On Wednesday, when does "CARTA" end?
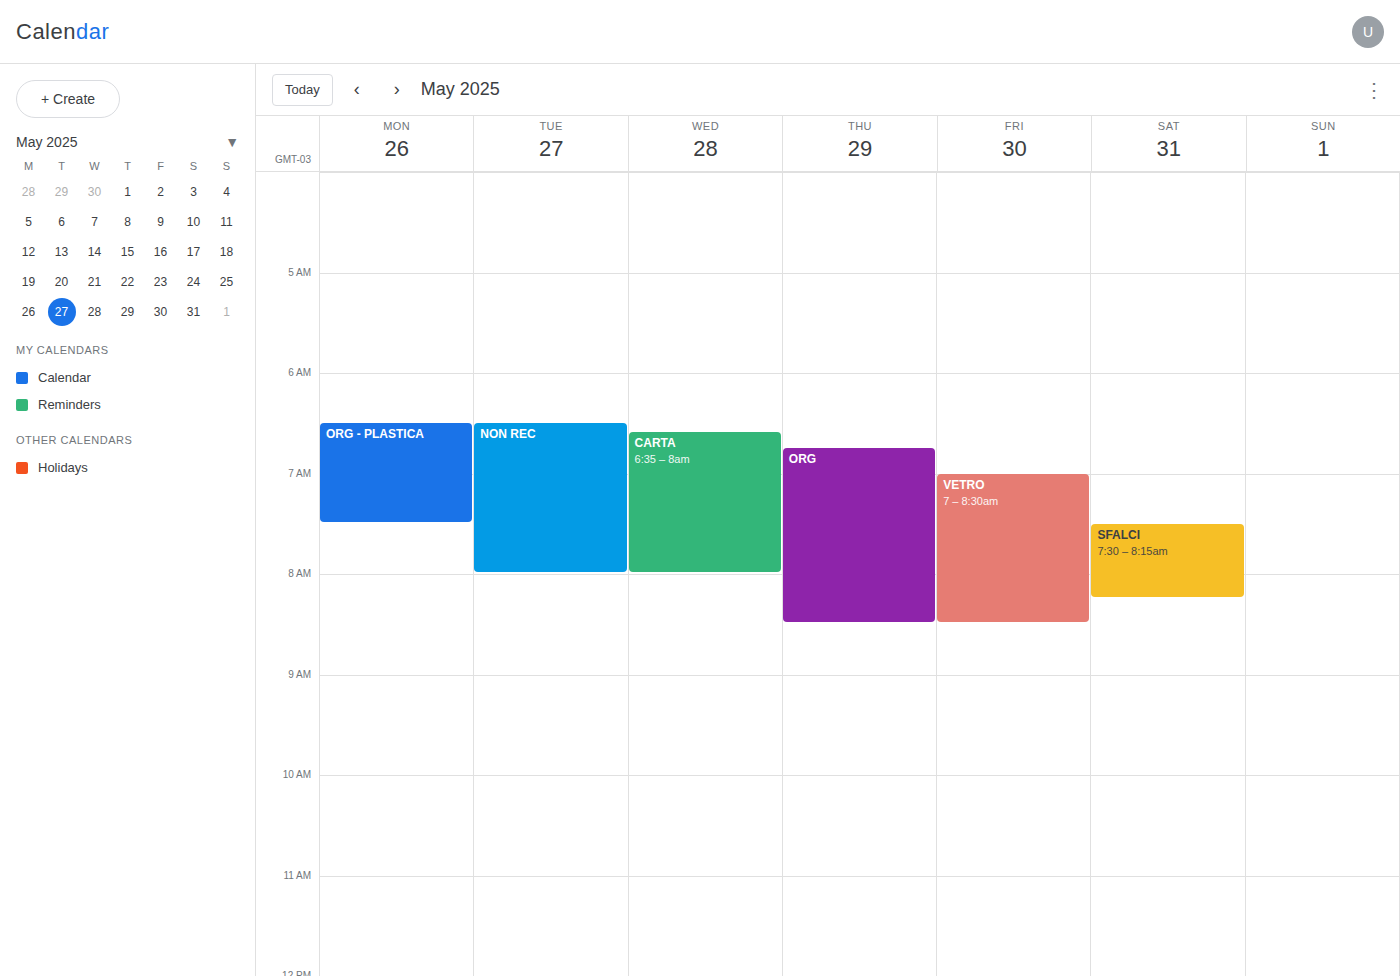
8:00 AM